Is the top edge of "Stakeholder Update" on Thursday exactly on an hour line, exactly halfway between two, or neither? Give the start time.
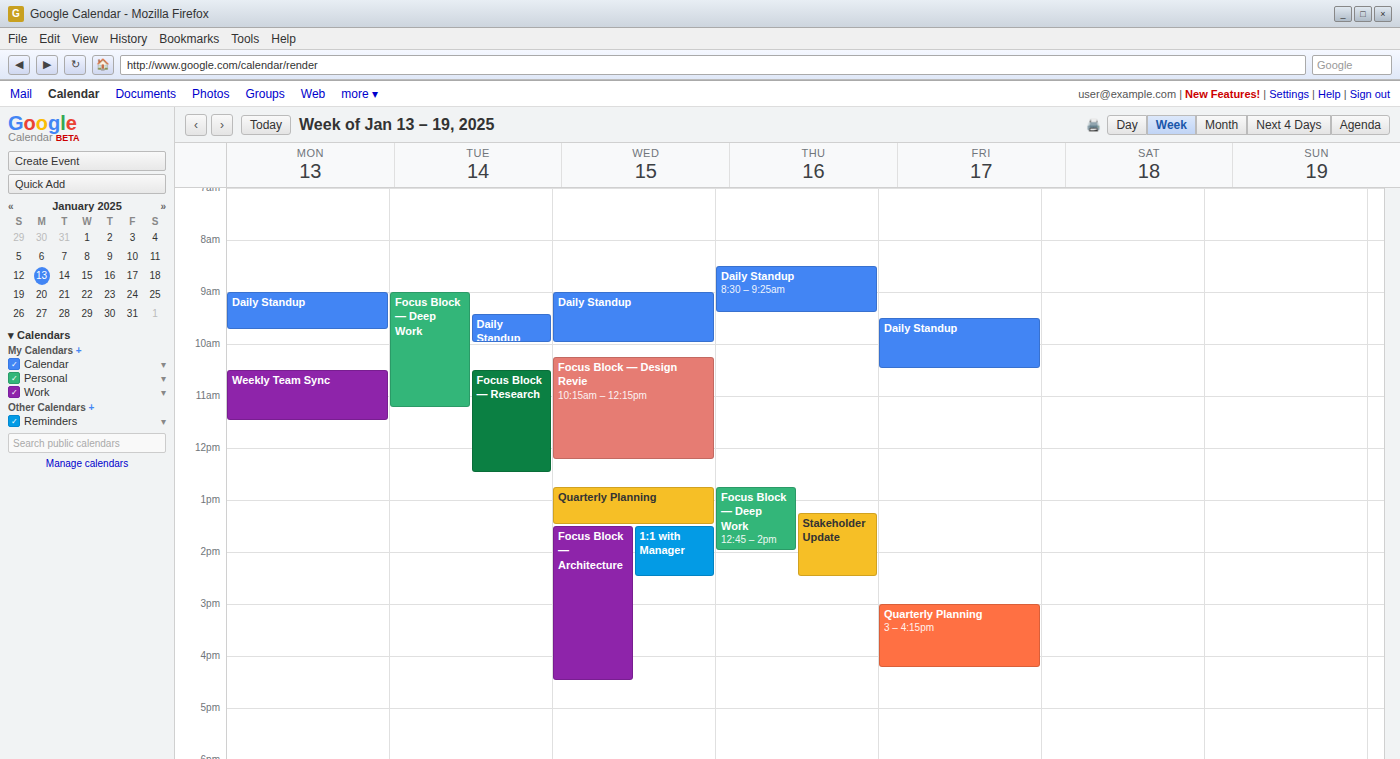
1:15 PM -- neither: a quarter of the way from the 1 PM line to the 2 PM line.